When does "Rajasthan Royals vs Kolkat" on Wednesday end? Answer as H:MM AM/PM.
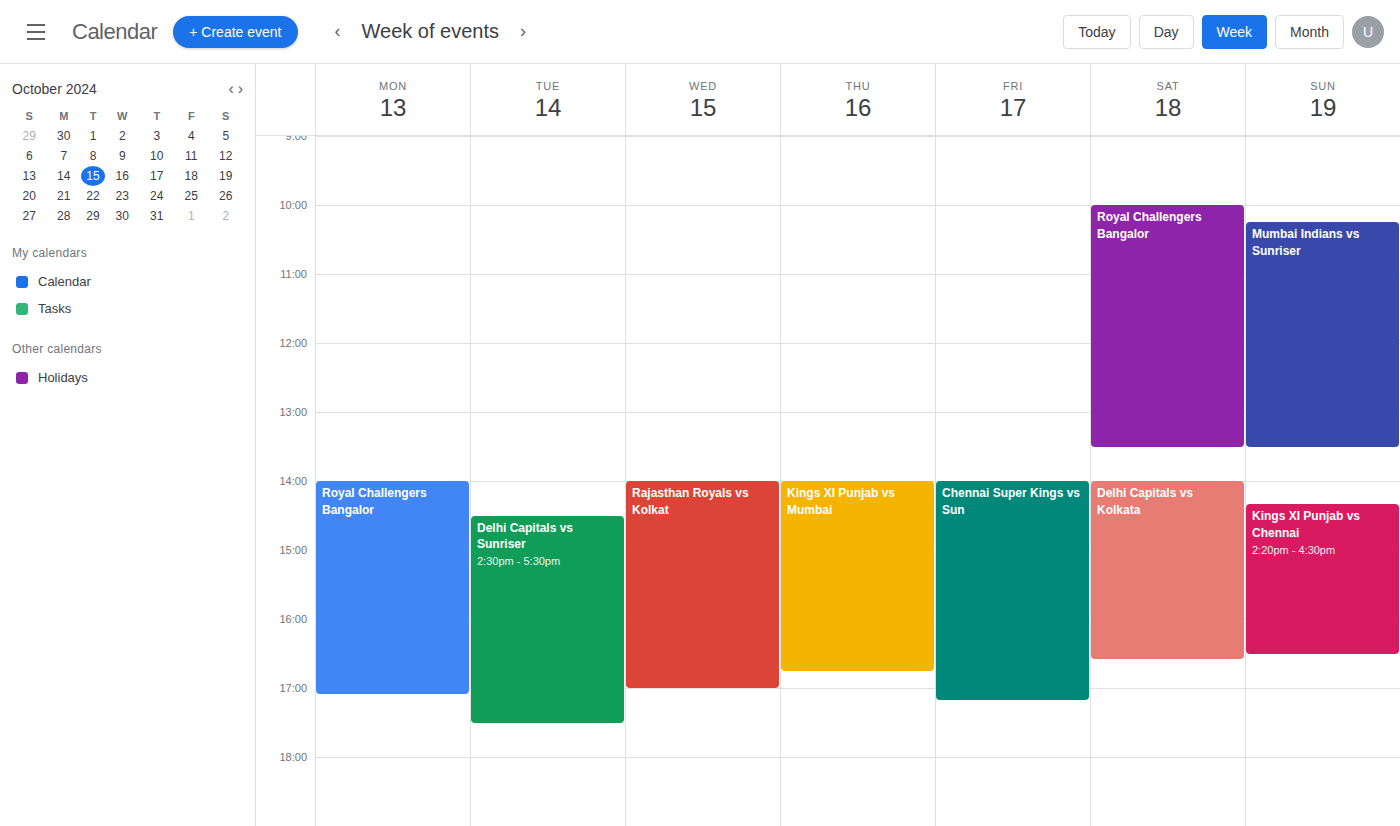
5:00 PM